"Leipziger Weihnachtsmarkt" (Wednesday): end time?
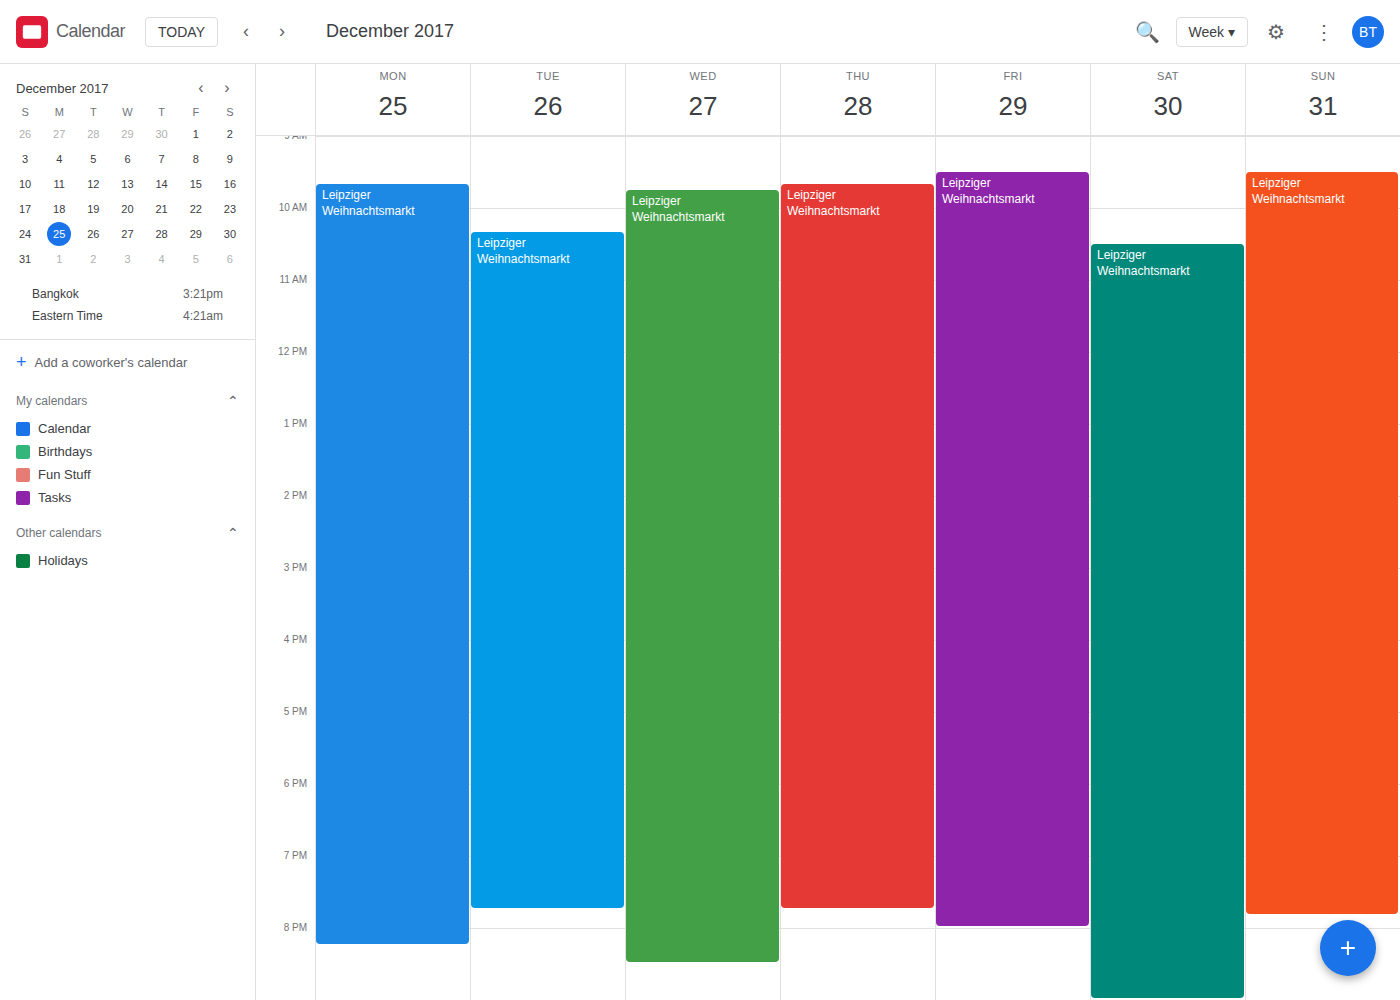
8:30 PM